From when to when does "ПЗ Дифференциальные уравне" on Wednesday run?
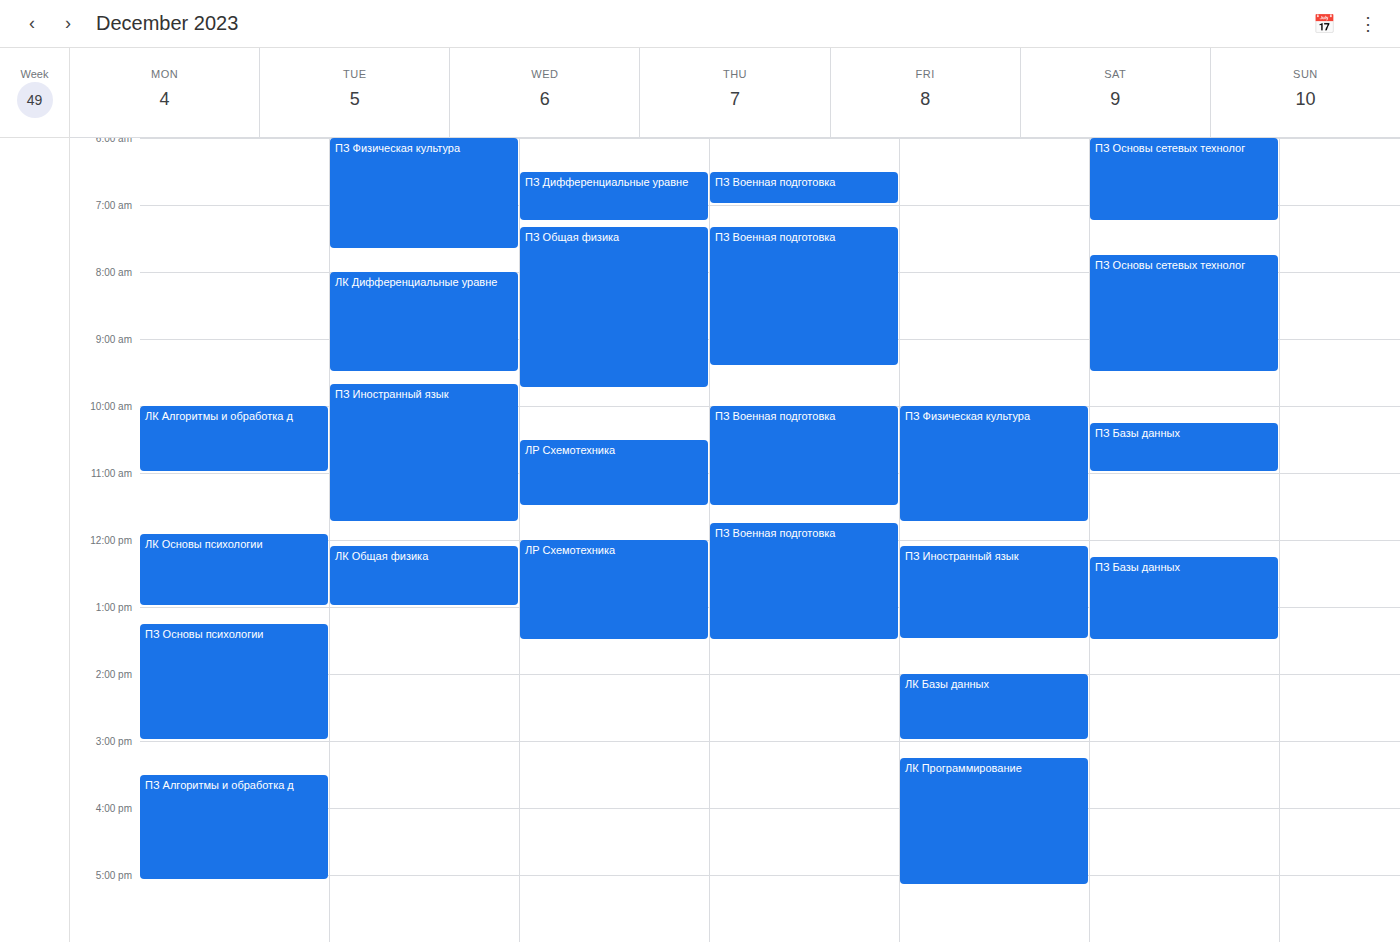
6:30 AM to 7:15 AM